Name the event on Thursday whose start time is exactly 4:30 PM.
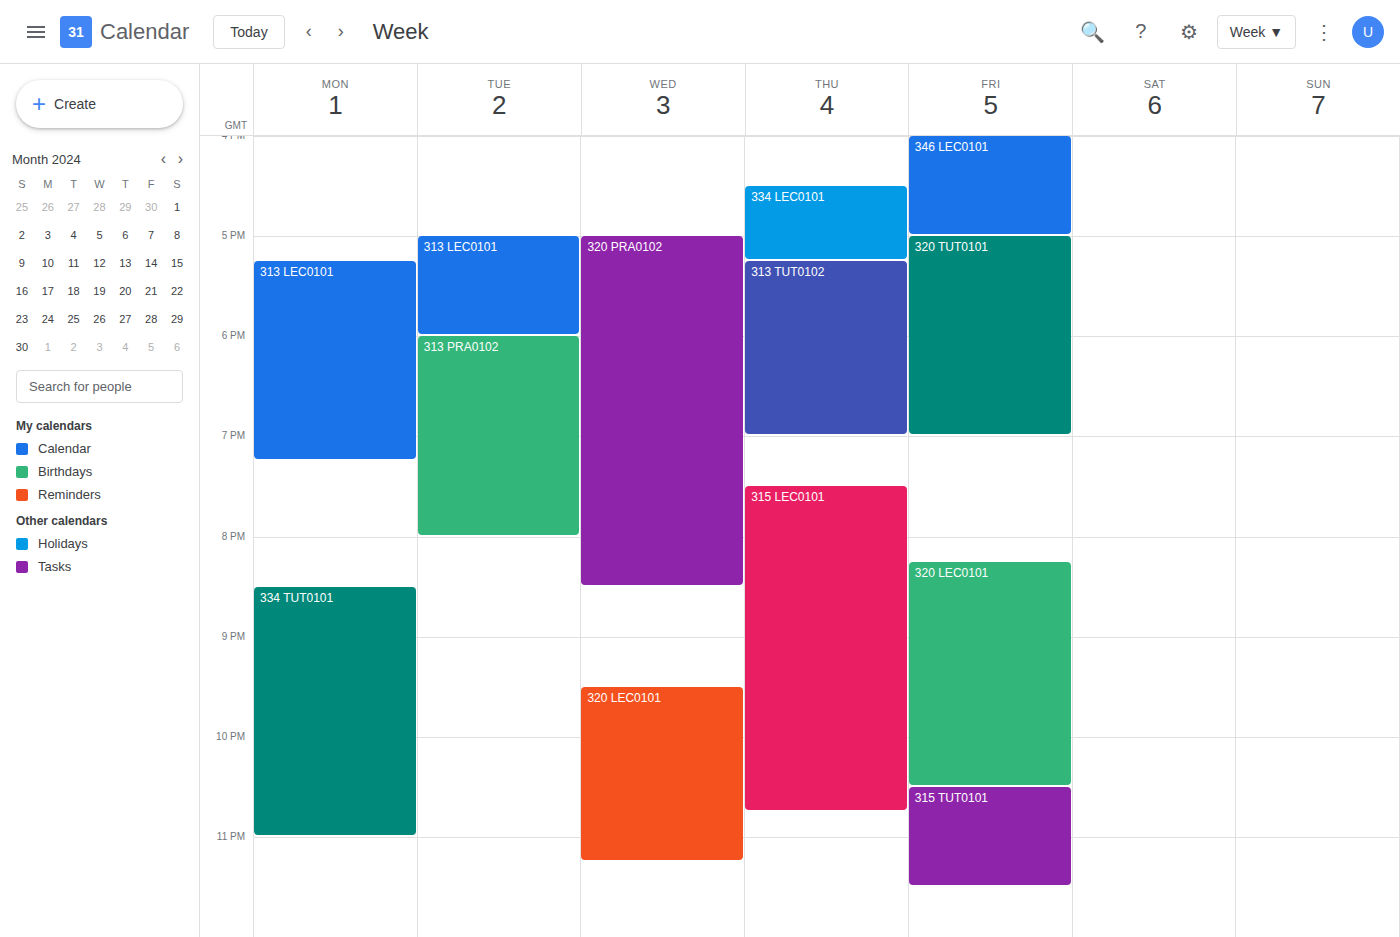
"334 LEC0101"